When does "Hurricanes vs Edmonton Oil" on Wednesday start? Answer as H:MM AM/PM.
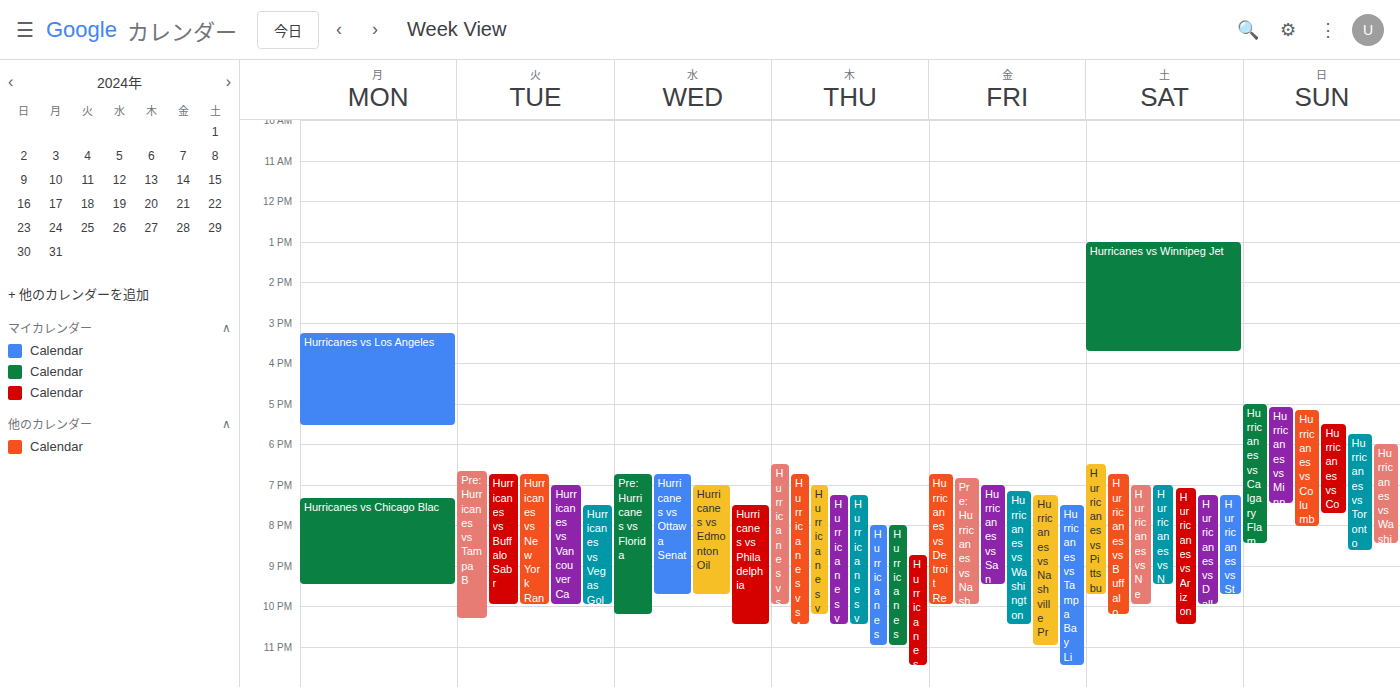
7:00 PM